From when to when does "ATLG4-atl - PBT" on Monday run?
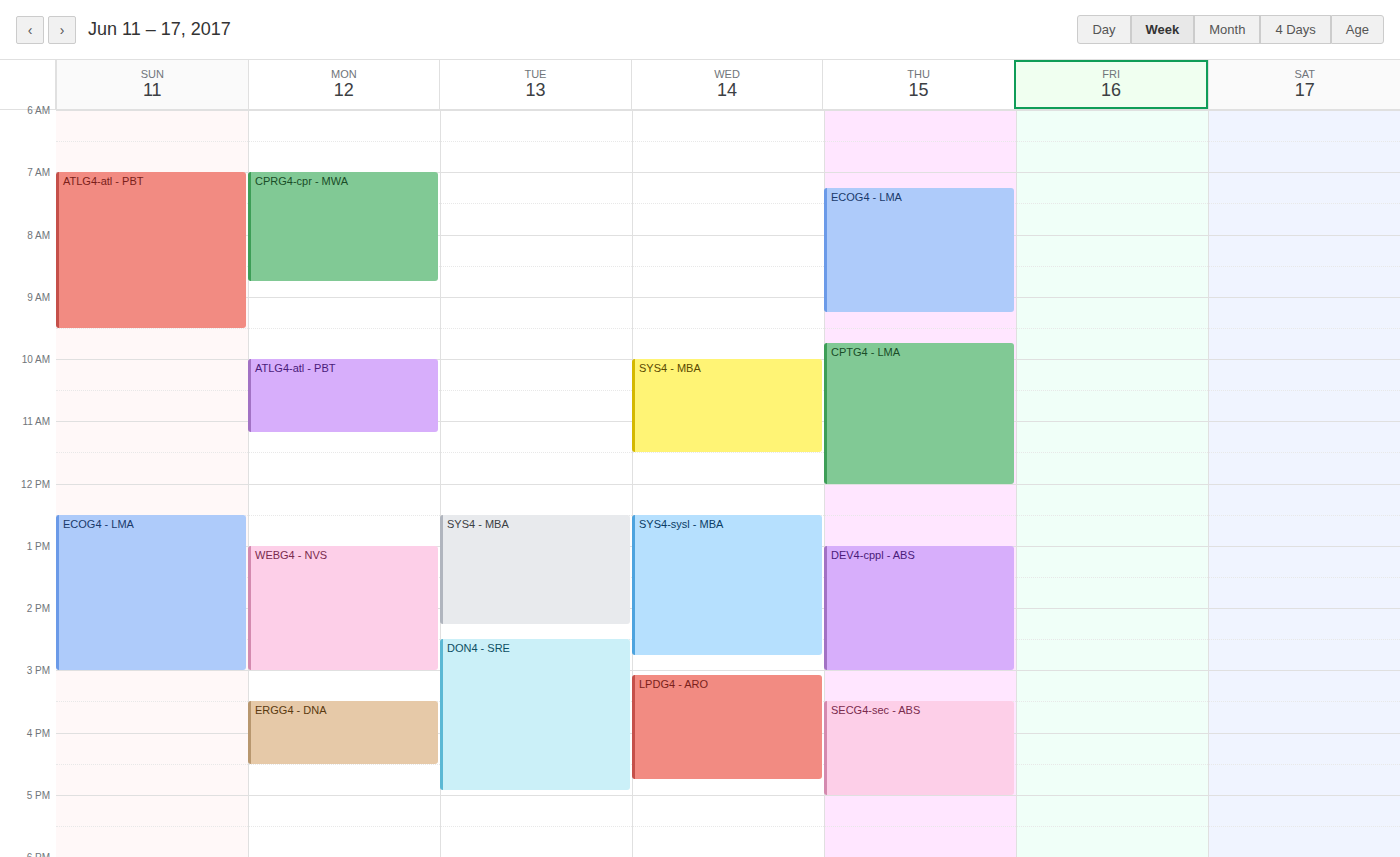
10:00 to 11:10